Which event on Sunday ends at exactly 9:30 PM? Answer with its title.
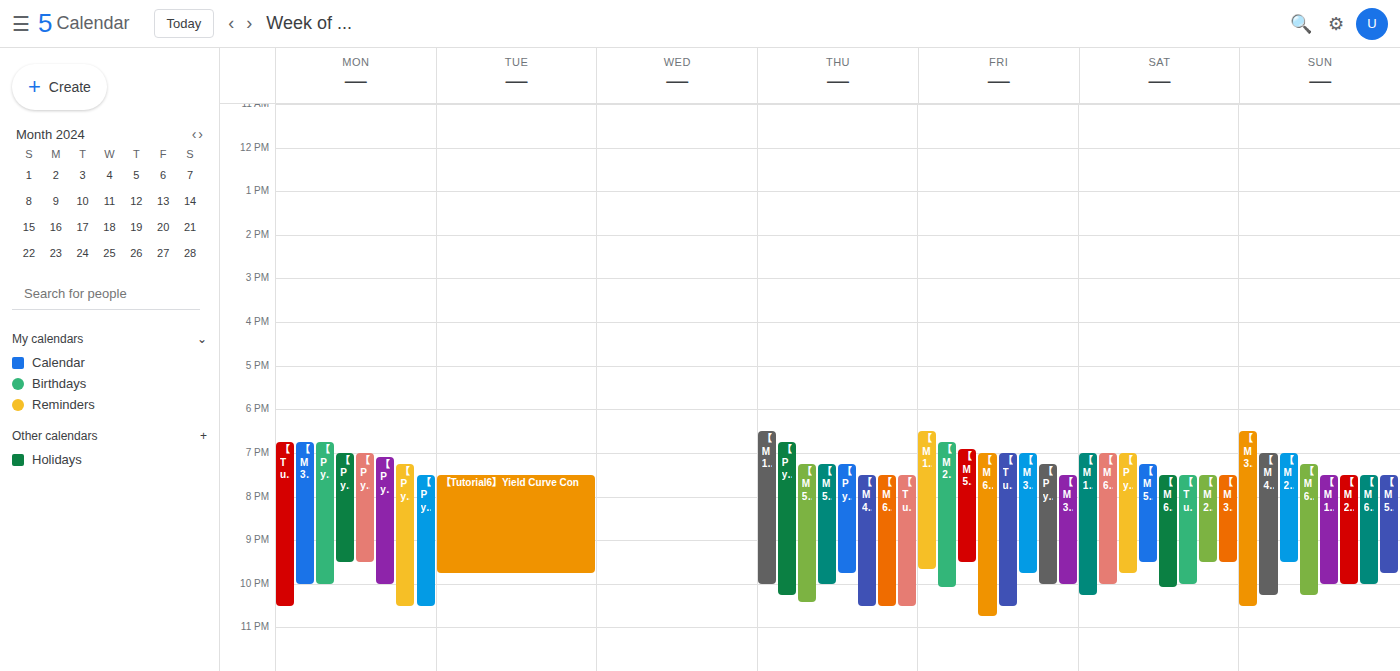
"【M2L3】 Value at Risk & Exp"